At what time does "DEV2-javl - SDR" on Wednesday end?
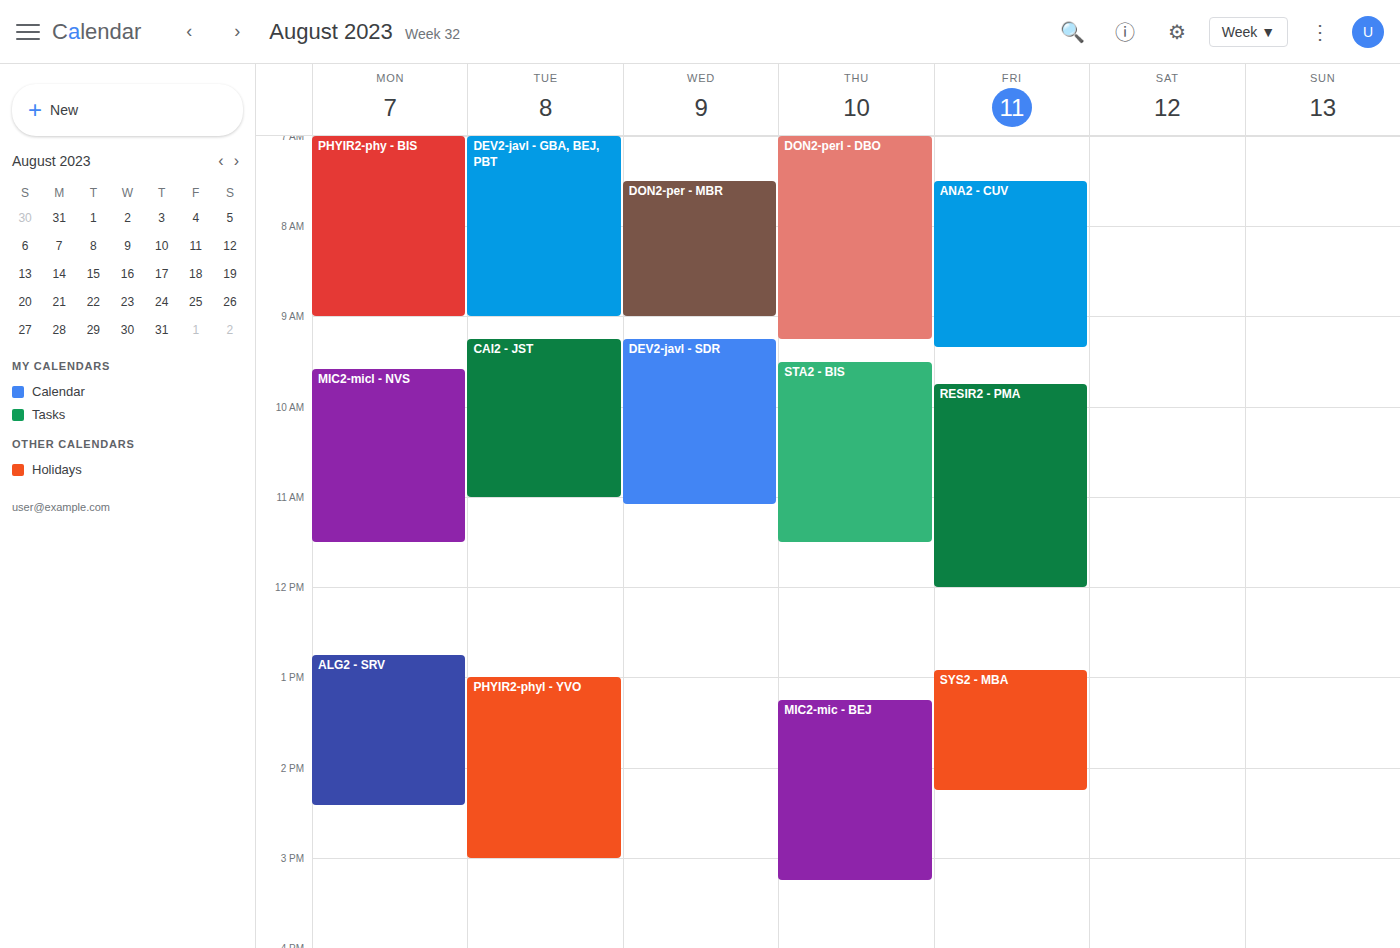
11:05